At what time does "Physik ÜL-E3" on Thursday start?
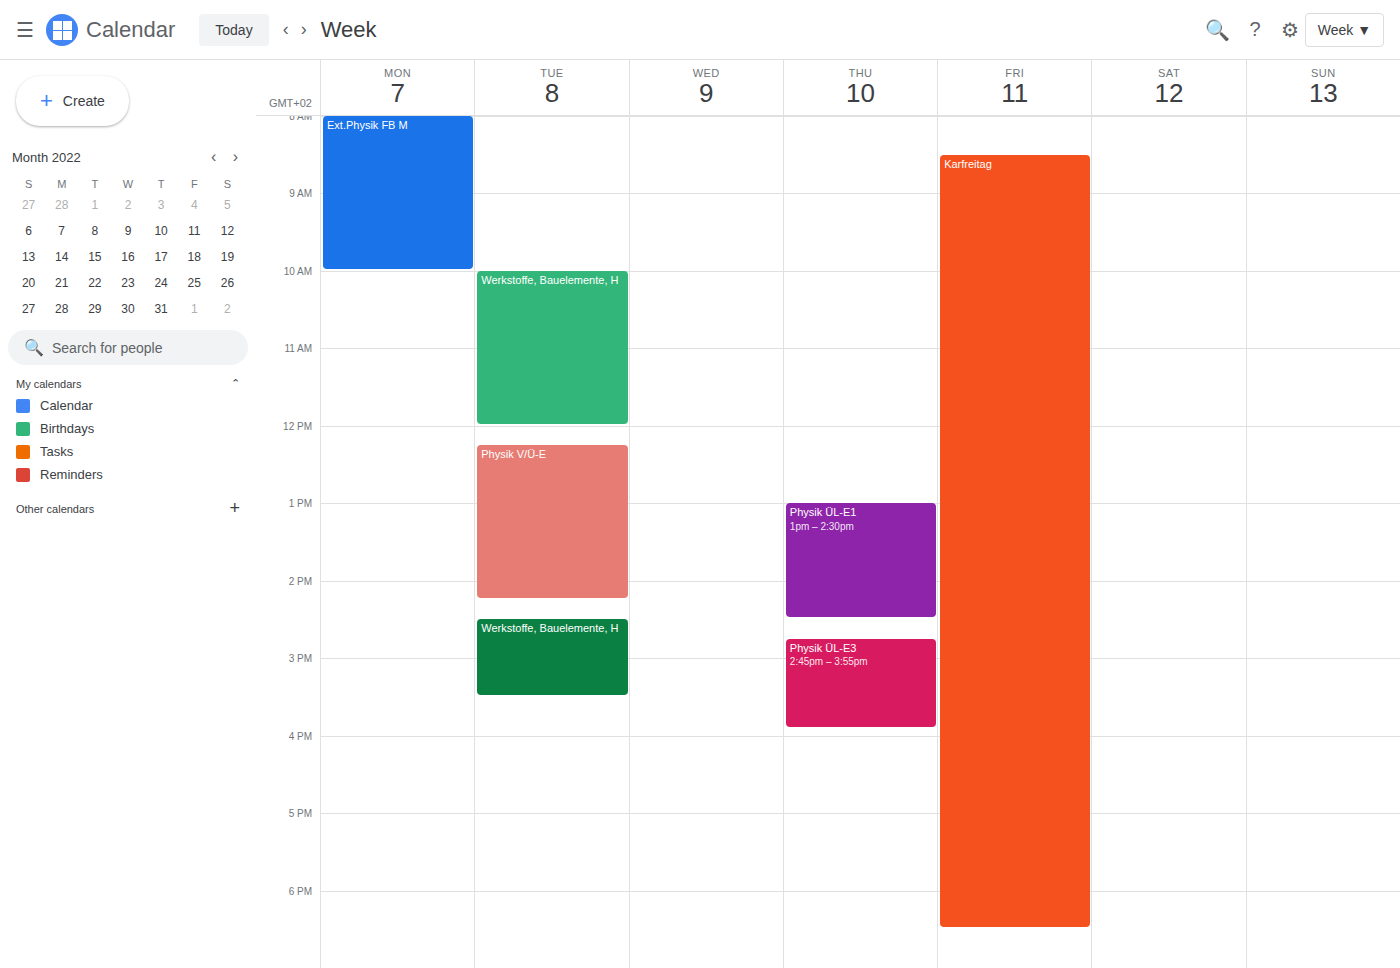
2:45 PM